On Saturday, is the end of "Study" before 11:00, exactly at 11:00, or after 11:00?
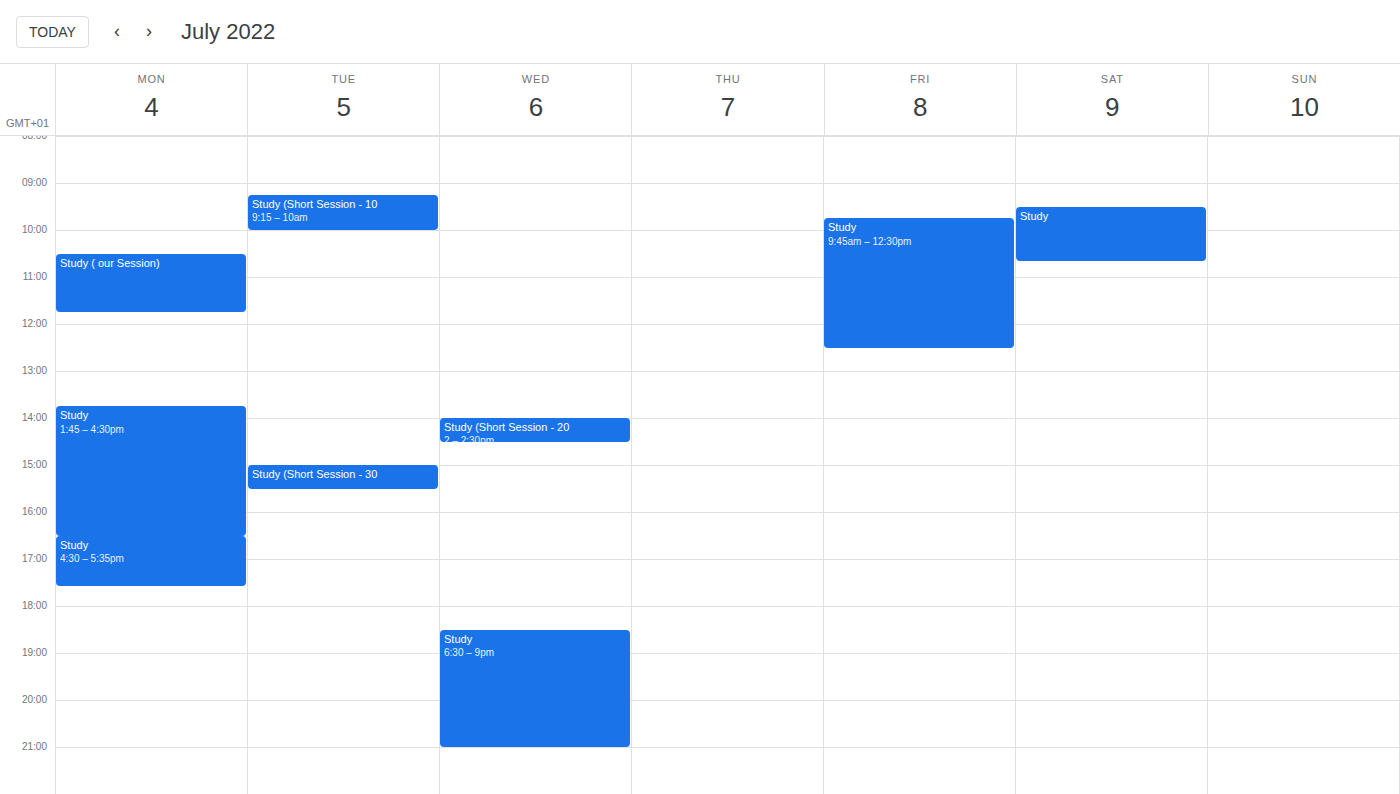
10:40 -- before 11:00, 20 minutes above the 11:00 line.